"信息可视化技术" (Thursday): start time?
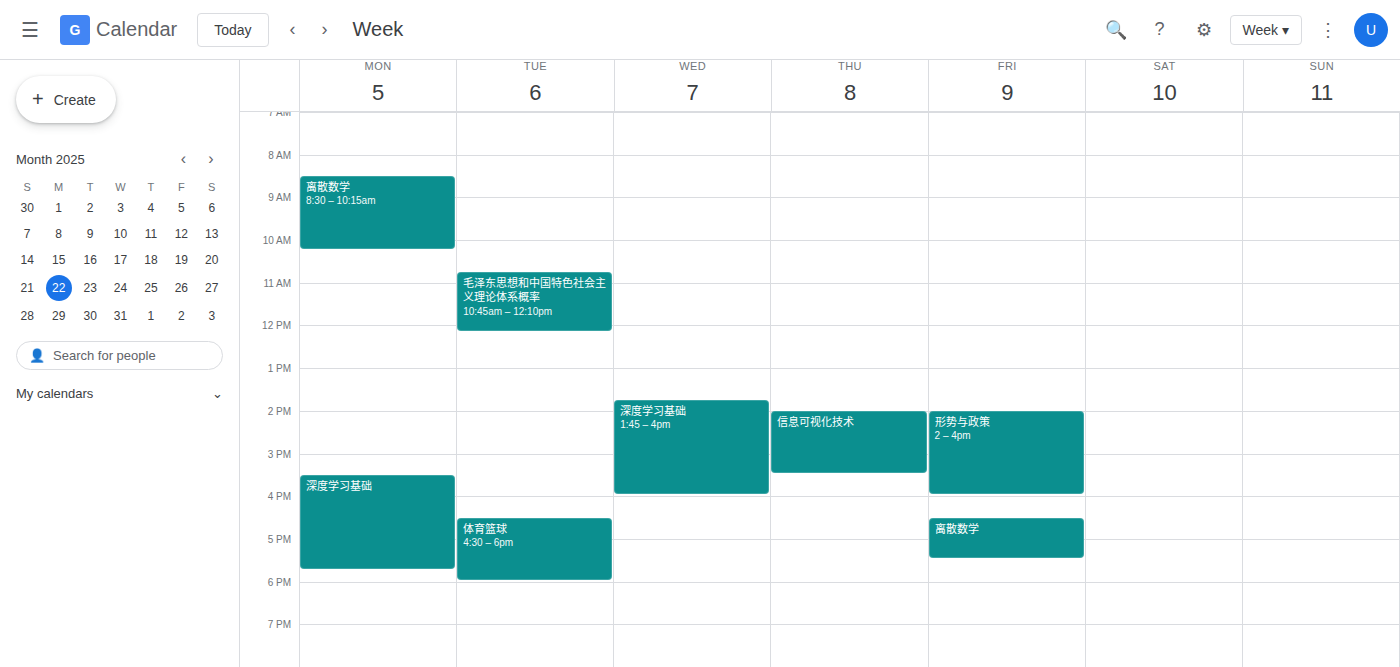
2:00 PM